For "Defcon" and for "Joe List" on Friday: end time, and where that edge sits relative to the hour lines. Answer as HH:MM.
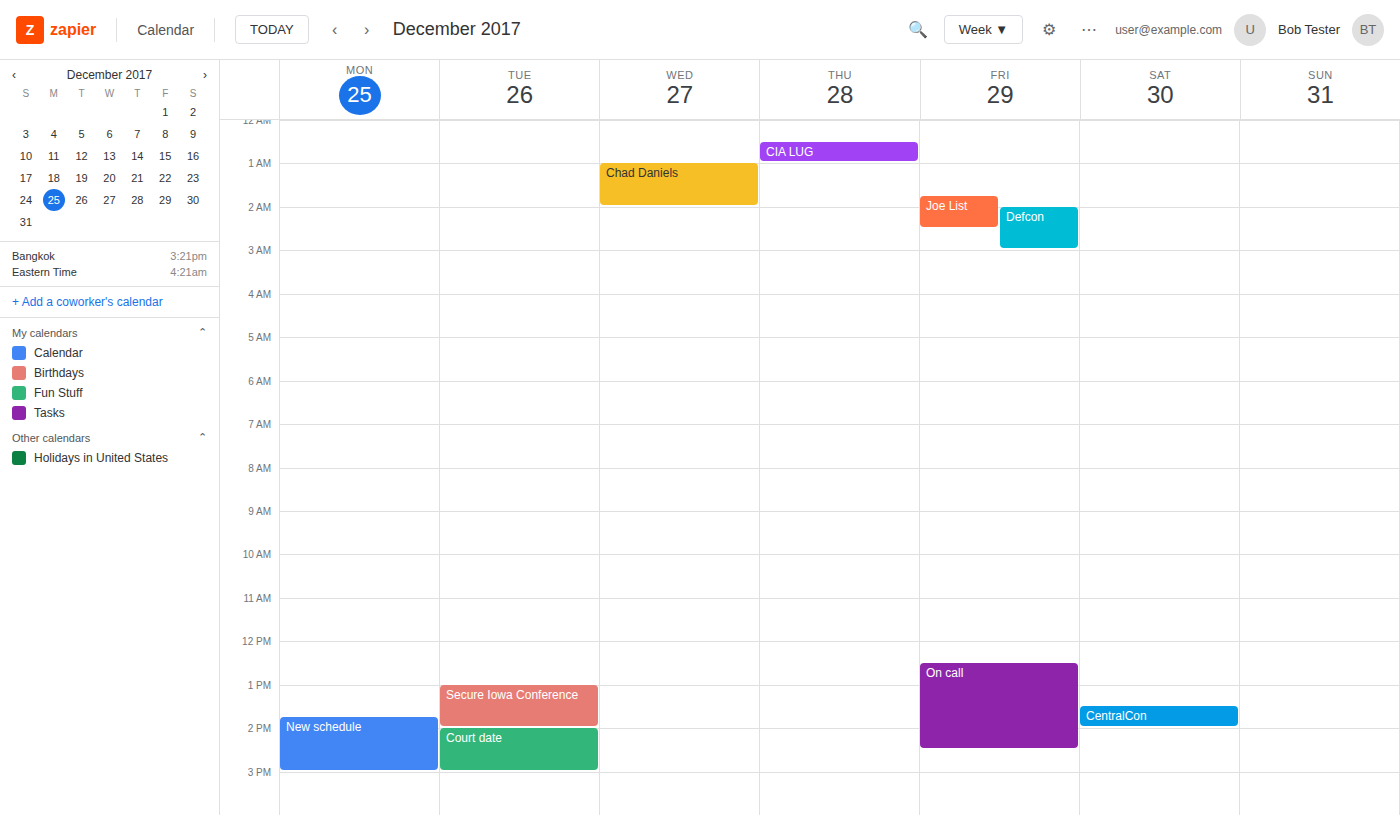
"Defcon": 03:00, exactly on the 03:00 line. "Joe List": 02:30, halfway between the 02:00 and 03:00 lines.